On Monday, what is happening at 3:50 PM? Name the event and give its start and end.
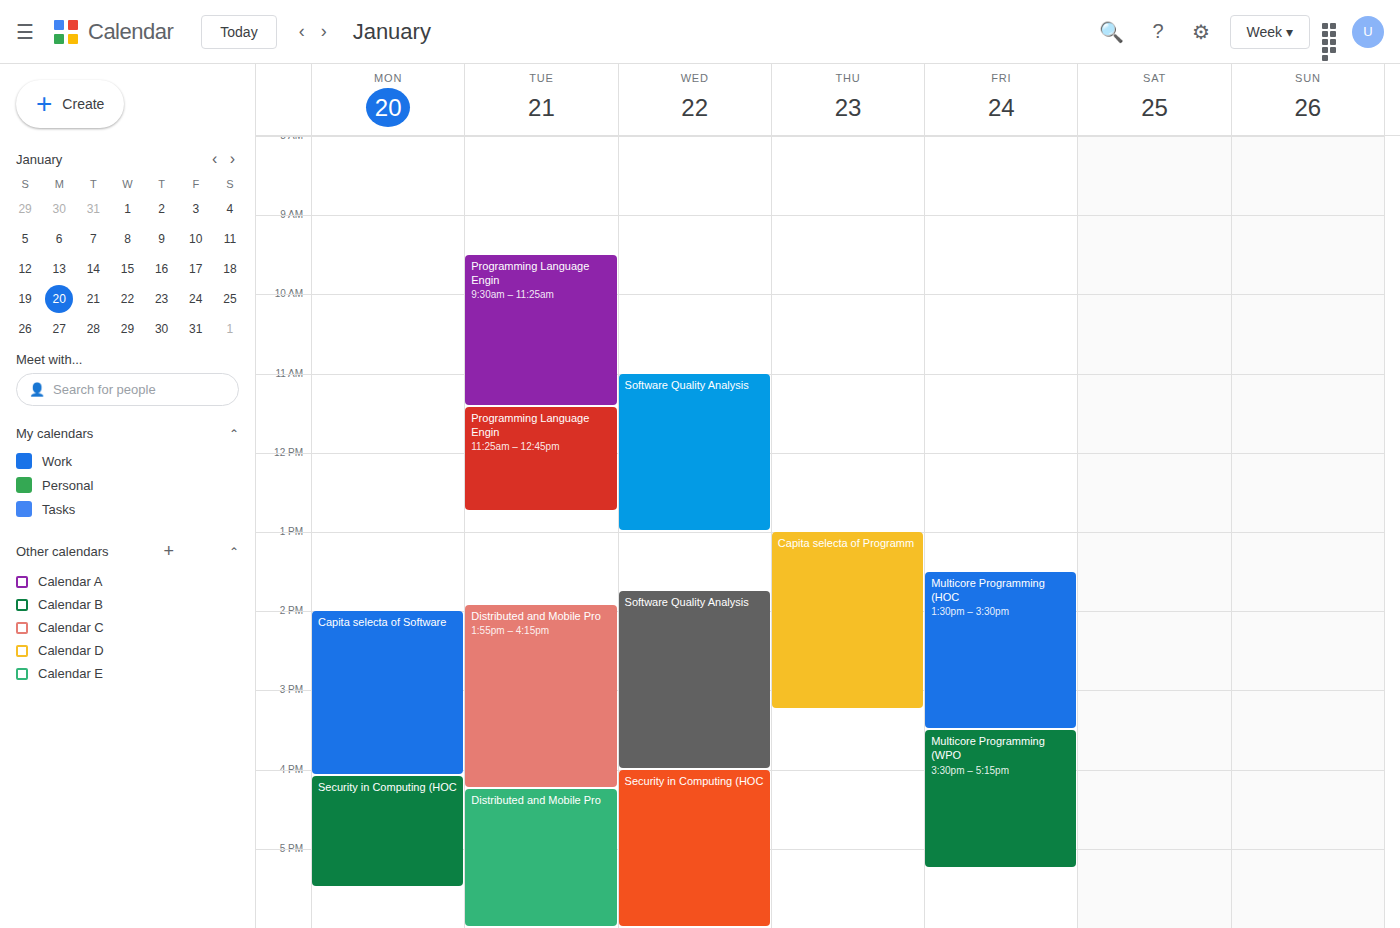
"Capita selecta of Software", 2:00 PM to 4:05 PM